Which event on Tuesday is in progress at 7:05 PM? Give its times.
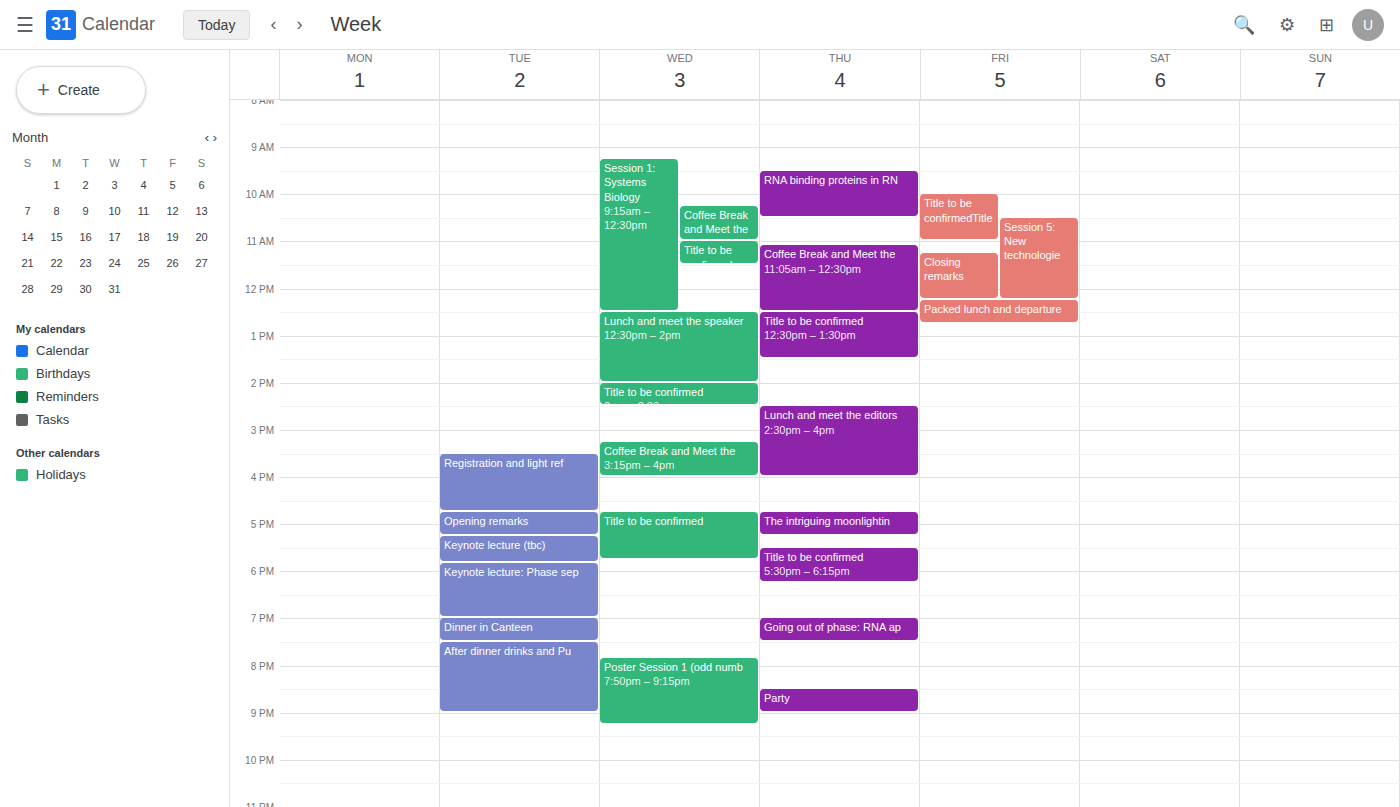
"Dinner in Canteen", 7:00 PM to 7:30 PM